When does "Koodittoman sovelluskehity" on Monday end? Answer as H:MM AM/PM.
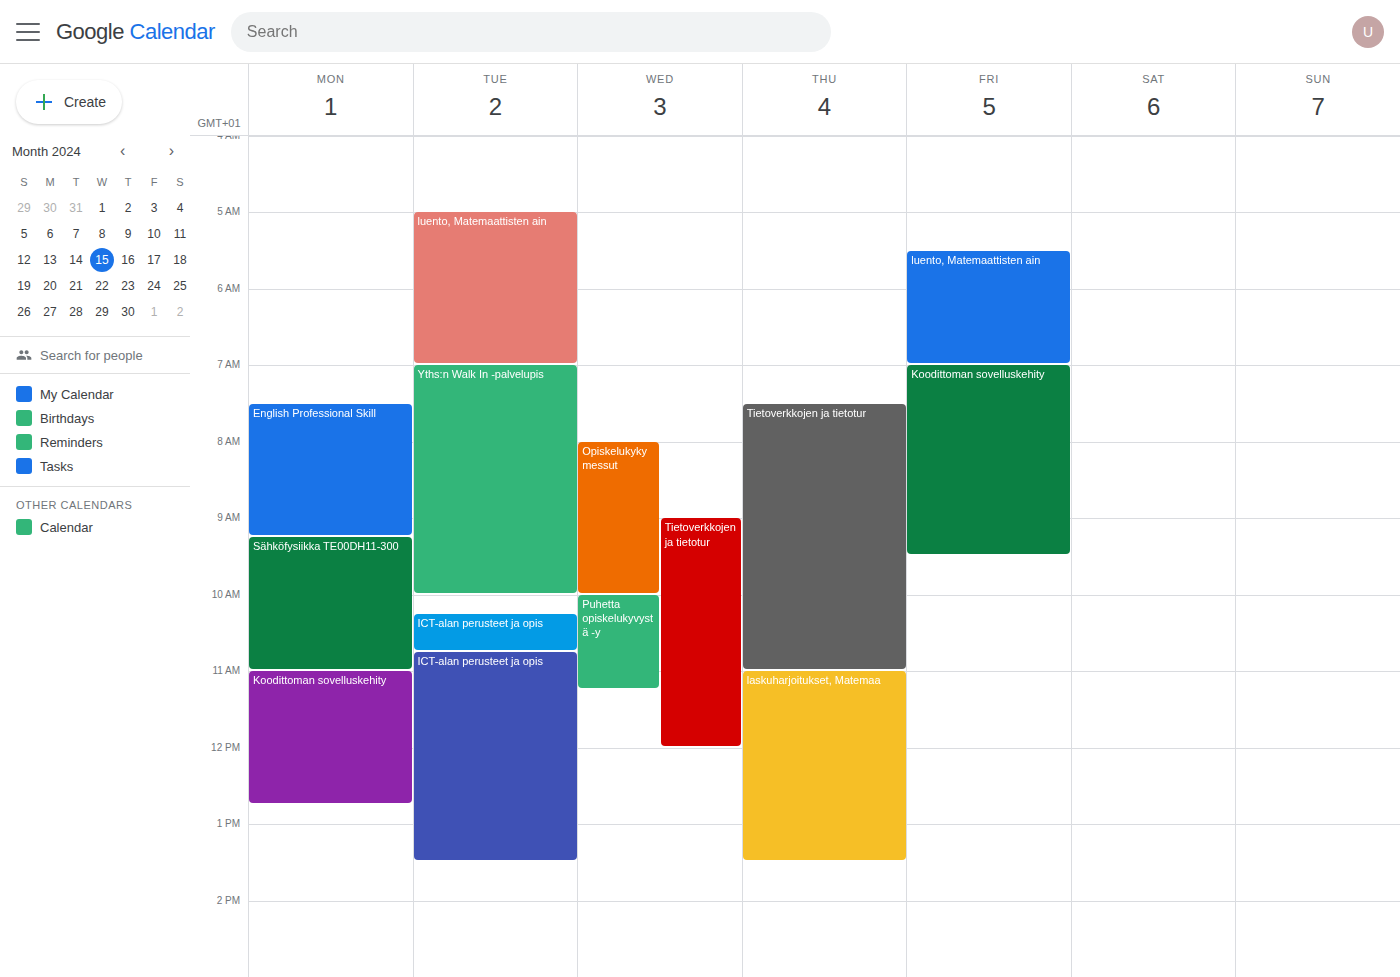
12:45 PM